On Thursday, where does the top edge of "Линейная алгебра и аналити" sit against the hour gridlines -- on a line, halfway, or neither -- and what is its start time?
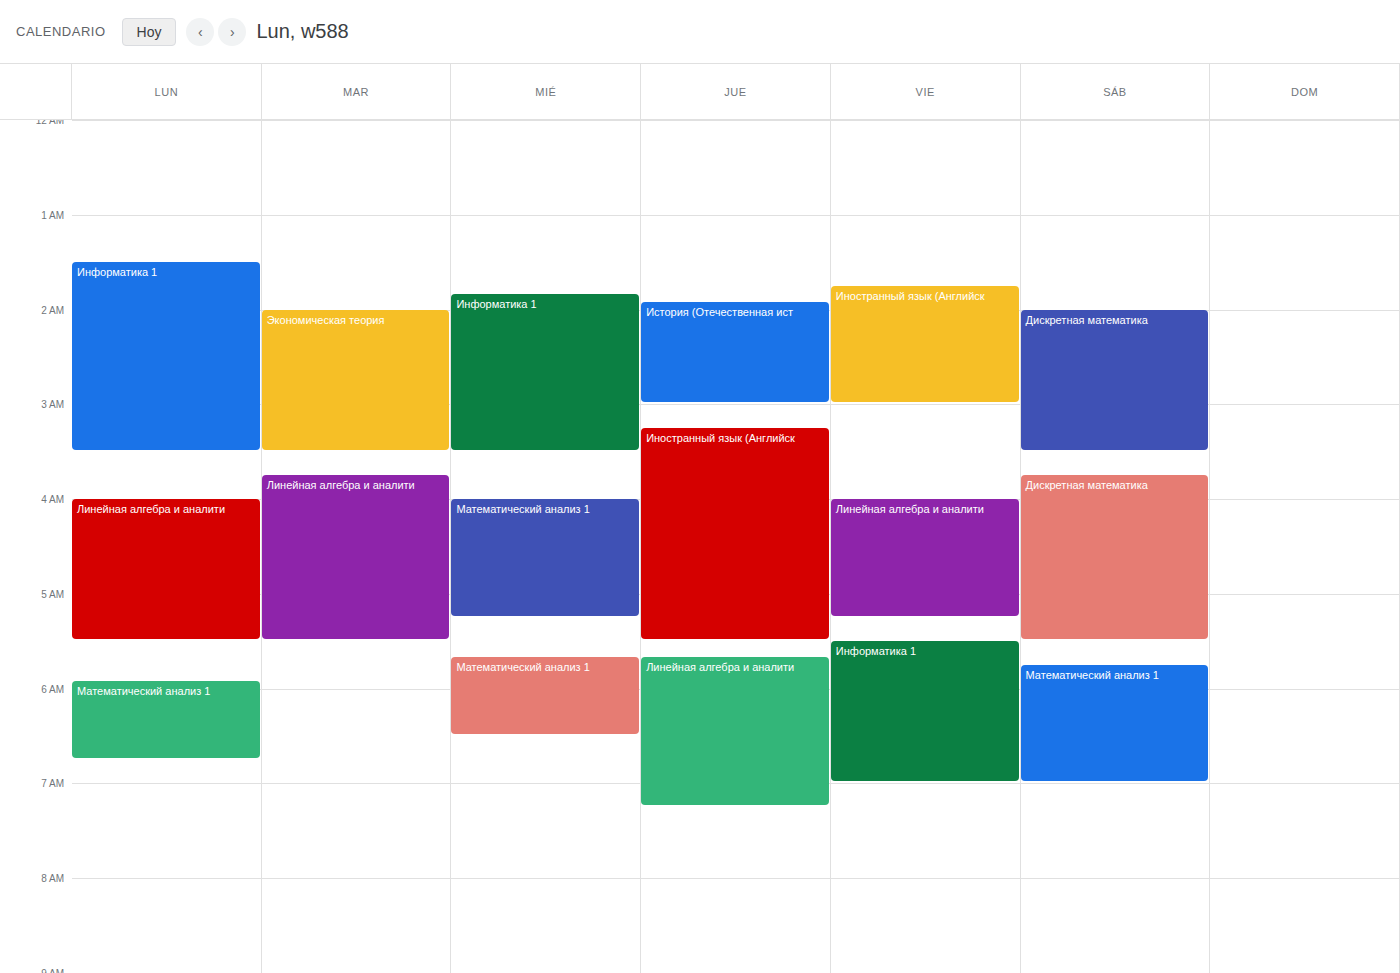
5:40 AM -- neither: 40 minutes below the 5 AM line and 20 minutes above the 6 AM line.